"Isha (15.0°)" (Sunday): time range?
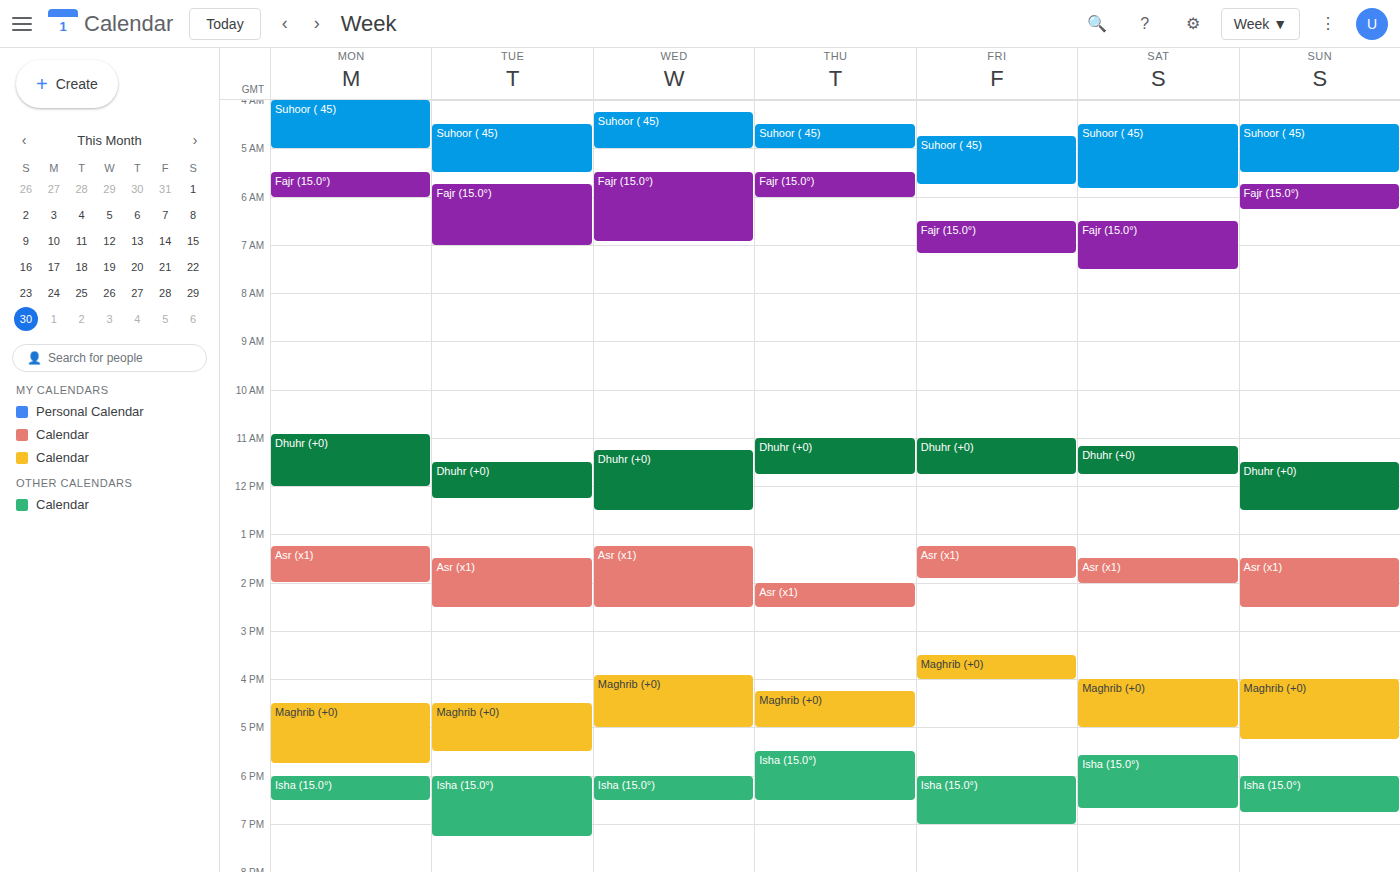
6:00 PM to 6:45 PM